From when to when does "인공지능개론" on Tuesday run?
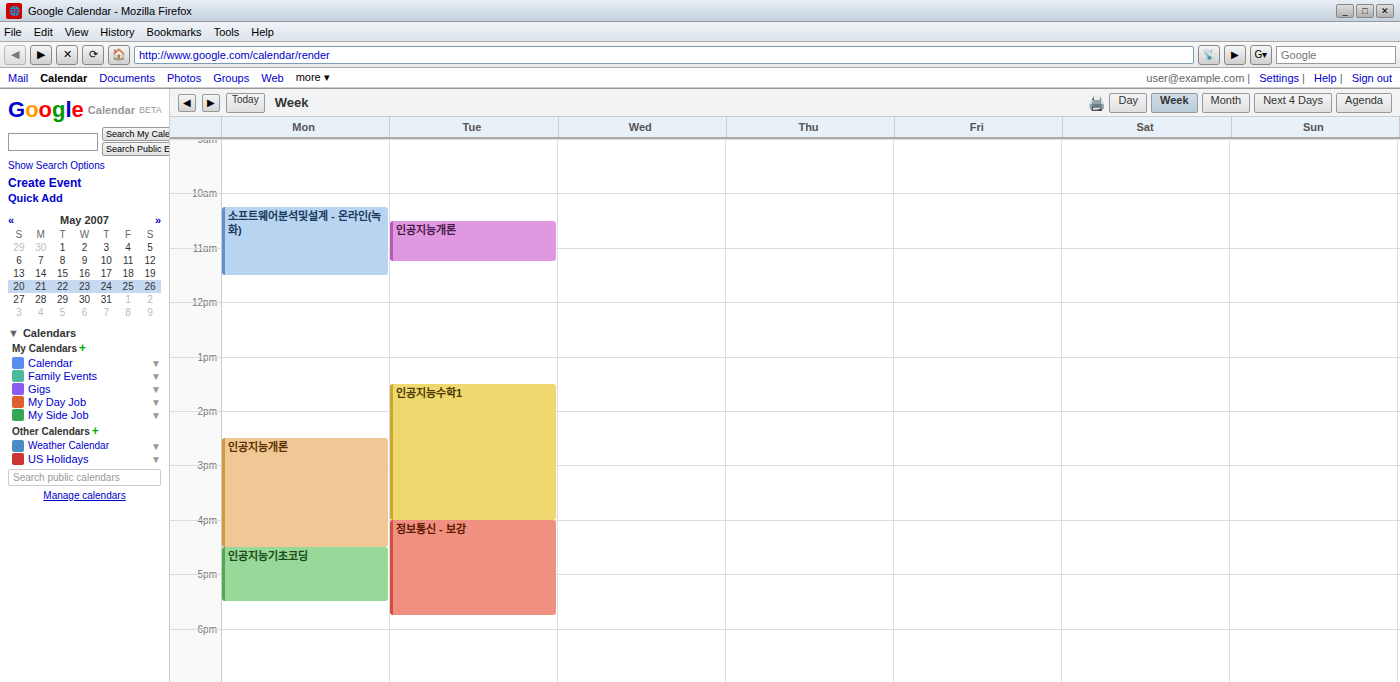
10:30 AM to 11:15 AM